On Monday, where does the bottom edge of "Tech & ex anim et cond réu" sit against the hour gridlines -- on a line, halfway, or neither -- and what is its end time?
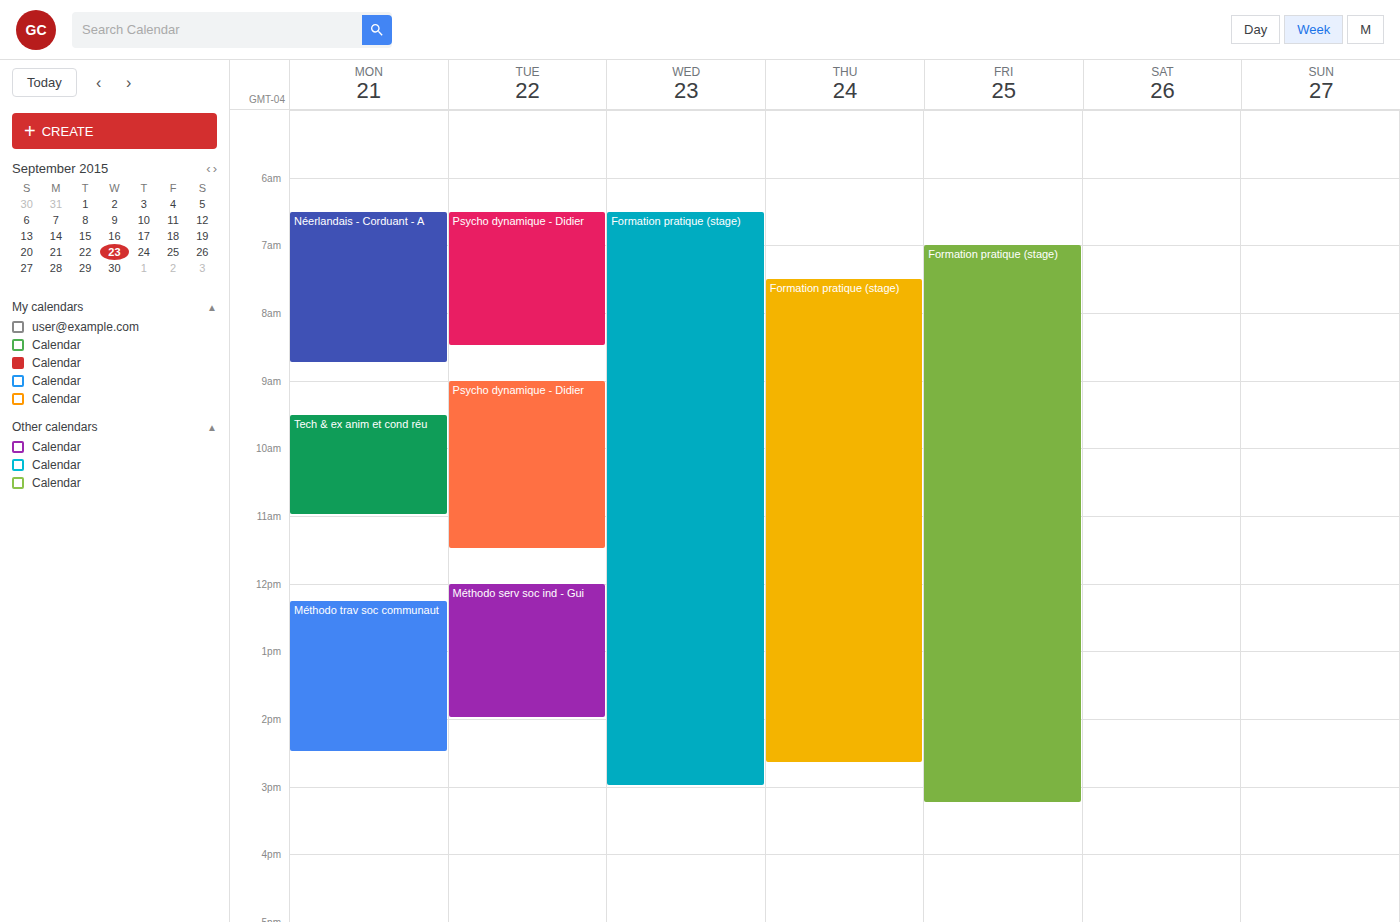
11:00 AM -- exactly on the 11 AM line.